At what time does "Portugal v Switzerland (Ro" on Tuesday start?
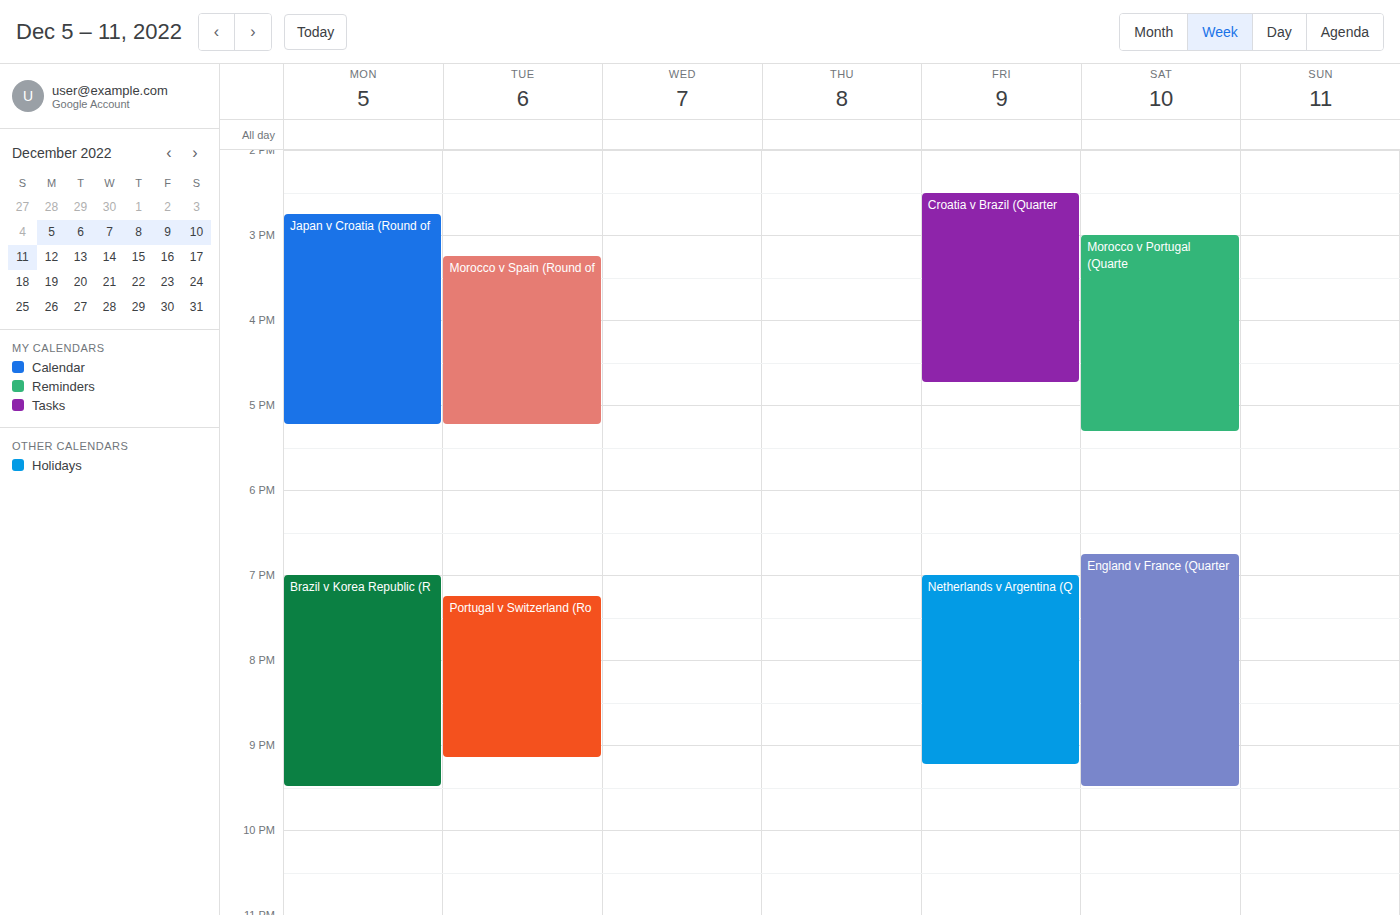
7:15 PM